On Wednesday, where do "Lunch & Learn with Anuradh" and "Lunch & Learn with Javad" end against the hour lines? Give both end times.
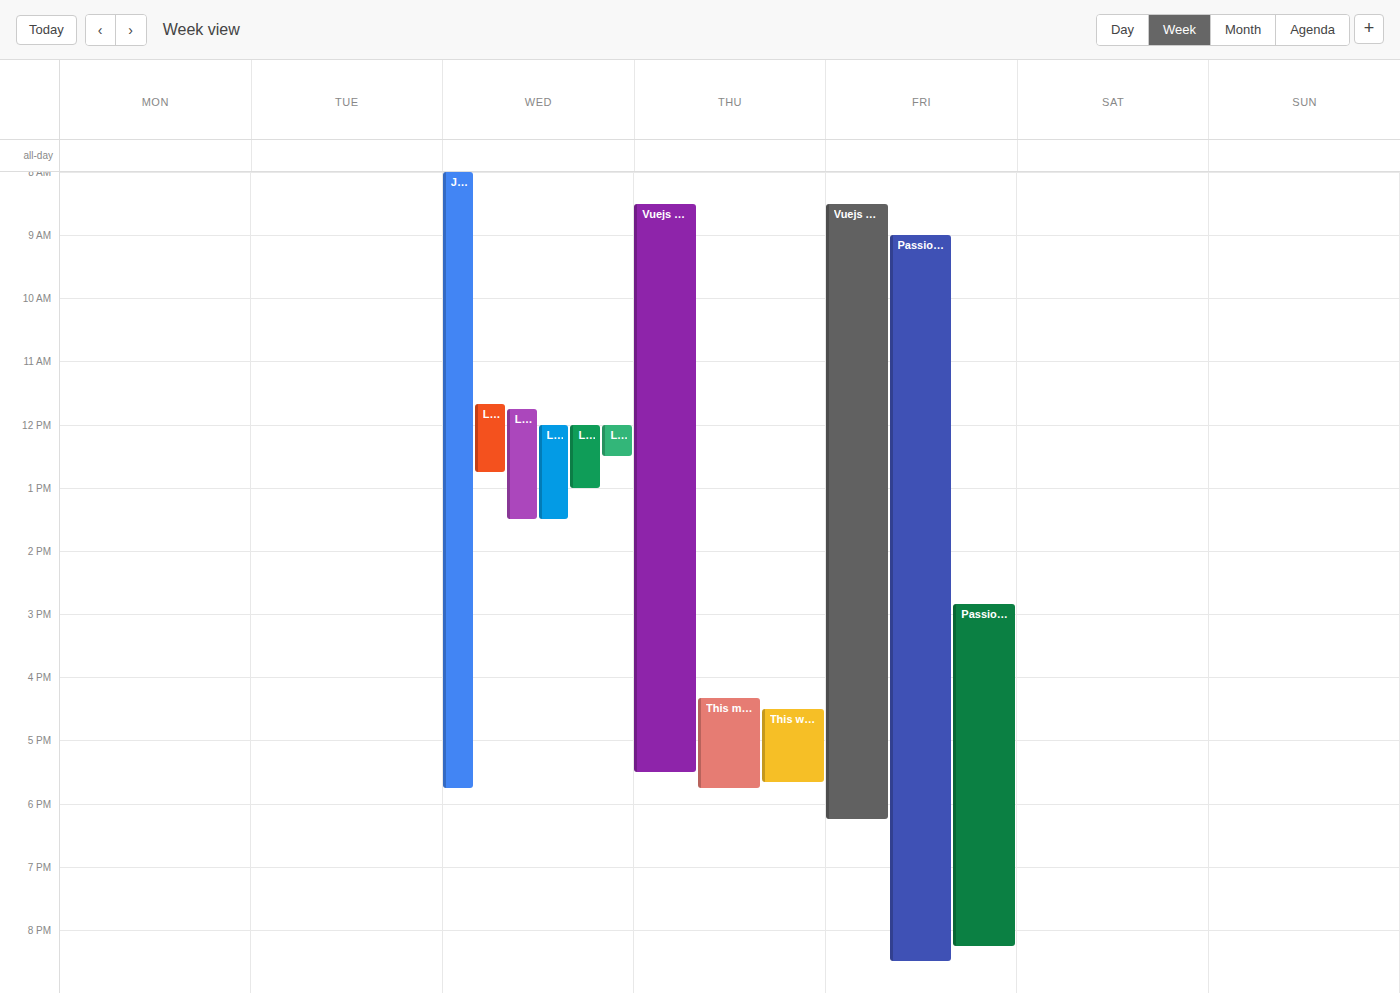
"Lunch & Learn with Anuradh": 13:00, exactly on the 13:00 line. "Lunch & Learn with Javad": 13:30, halfway between the 13:00 and 14:00 lines.